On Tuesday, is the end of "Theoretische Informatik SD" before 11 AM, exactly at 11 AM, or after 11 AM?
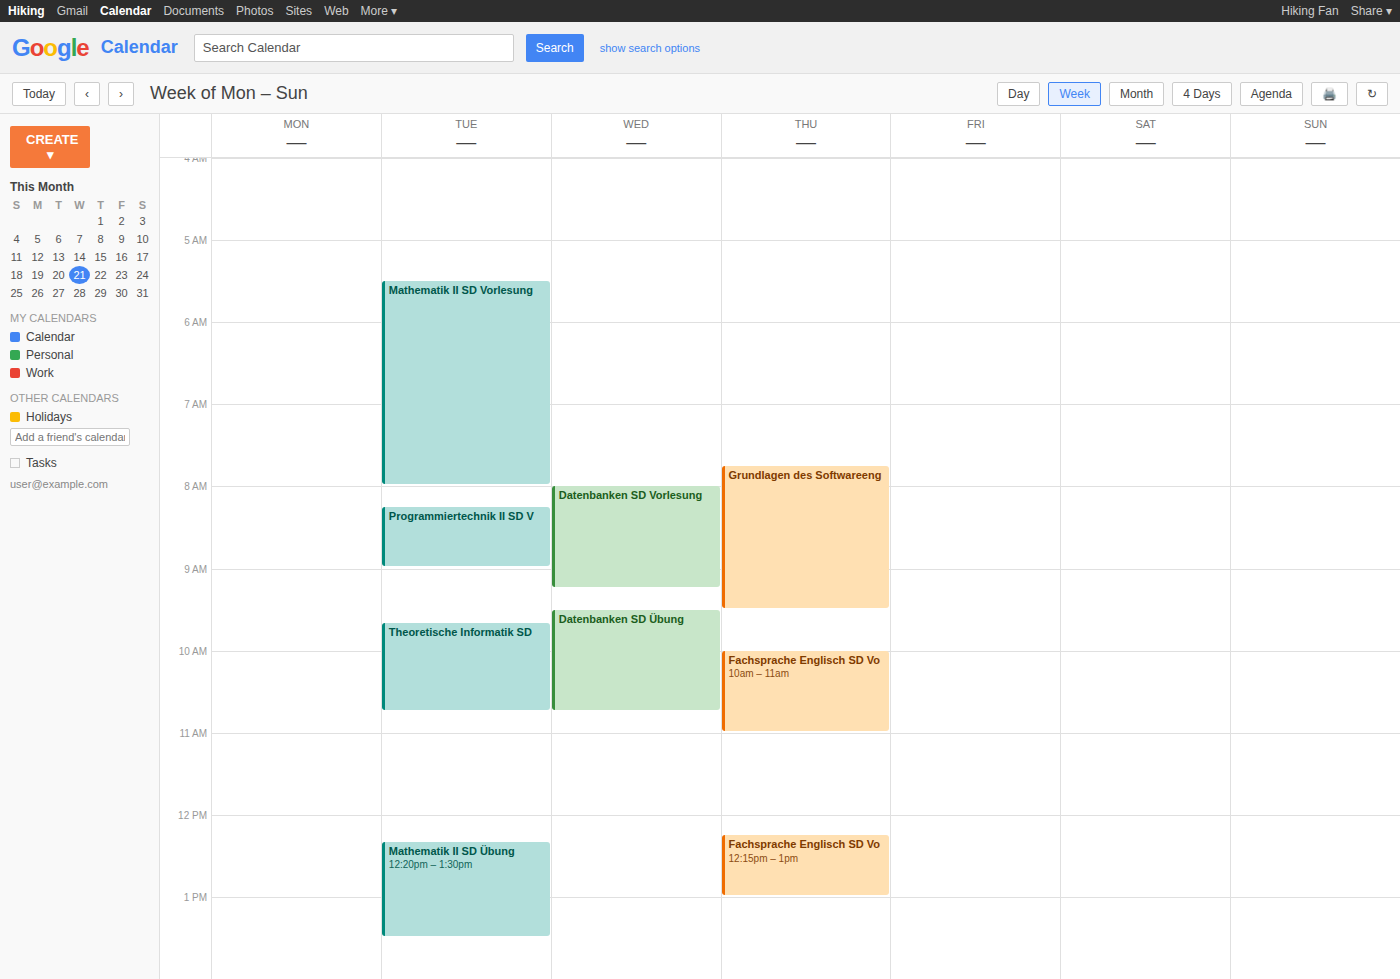
10:45 AM -- before 11 AM, 15 minutes above the 11 AM line.